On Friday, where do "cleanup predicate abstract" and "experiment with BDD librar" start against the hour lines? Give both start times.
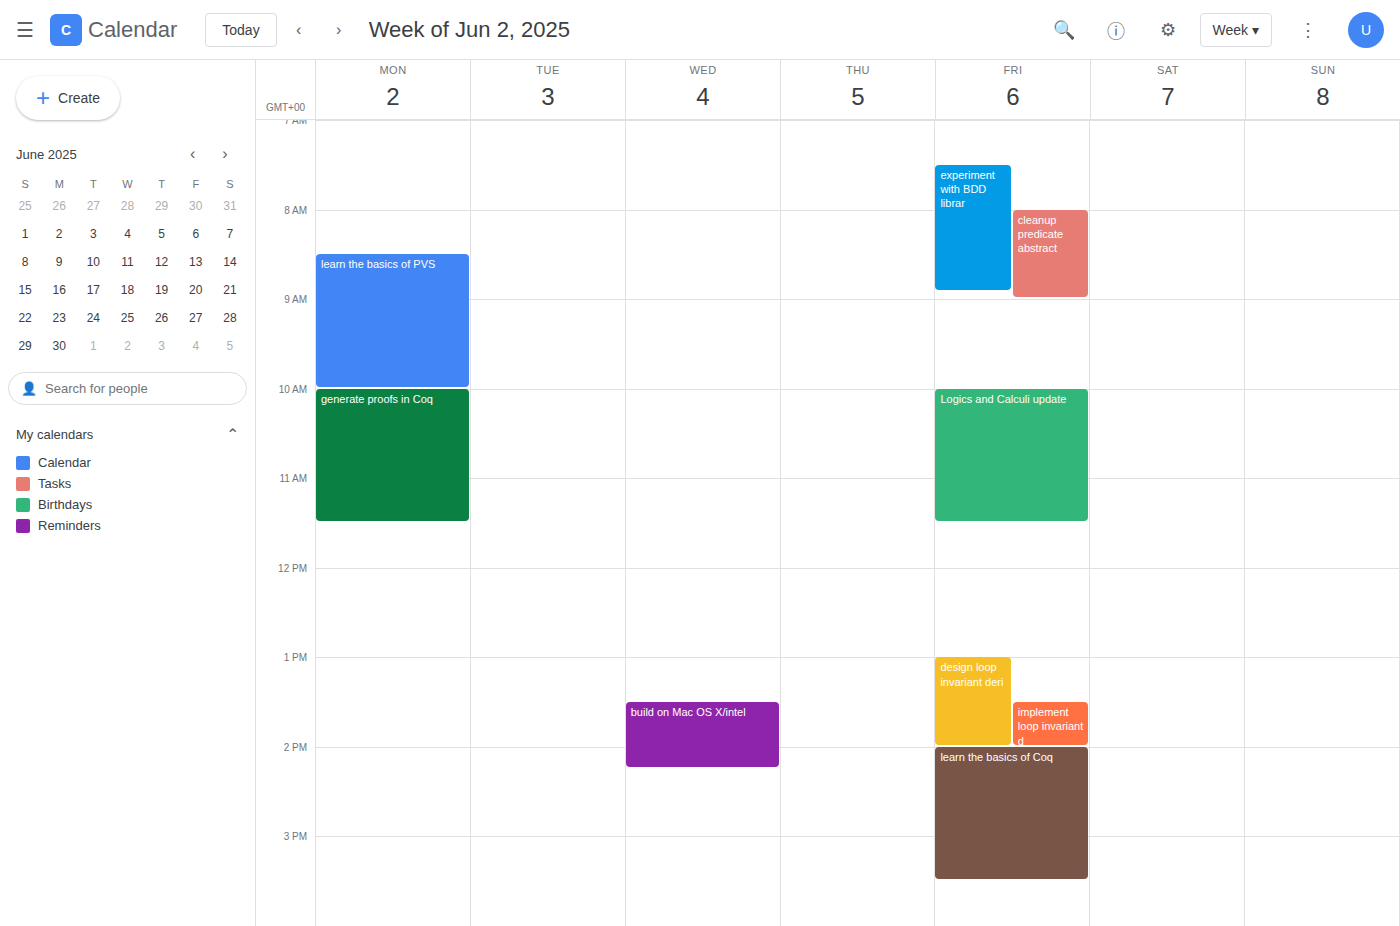
"cleanup predicate abstract": 08:00, exactly on the 08:00 line. "experiment with BDD librar": 07:30, halfway between the 07:00 and 08:00 lines.